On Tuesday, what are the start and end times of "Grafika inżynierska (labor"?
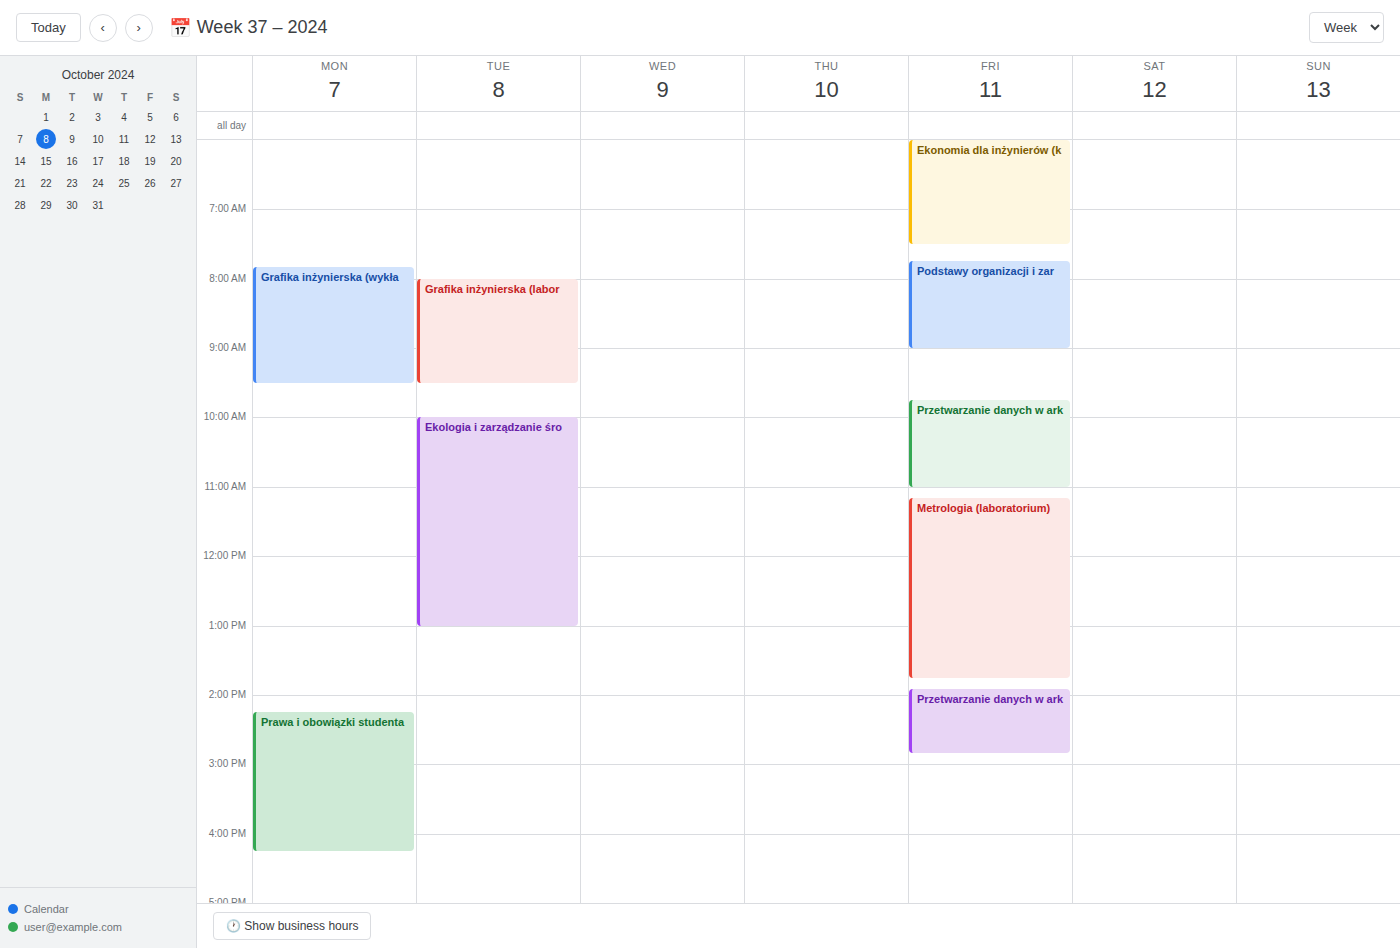
08:00 to 09:30